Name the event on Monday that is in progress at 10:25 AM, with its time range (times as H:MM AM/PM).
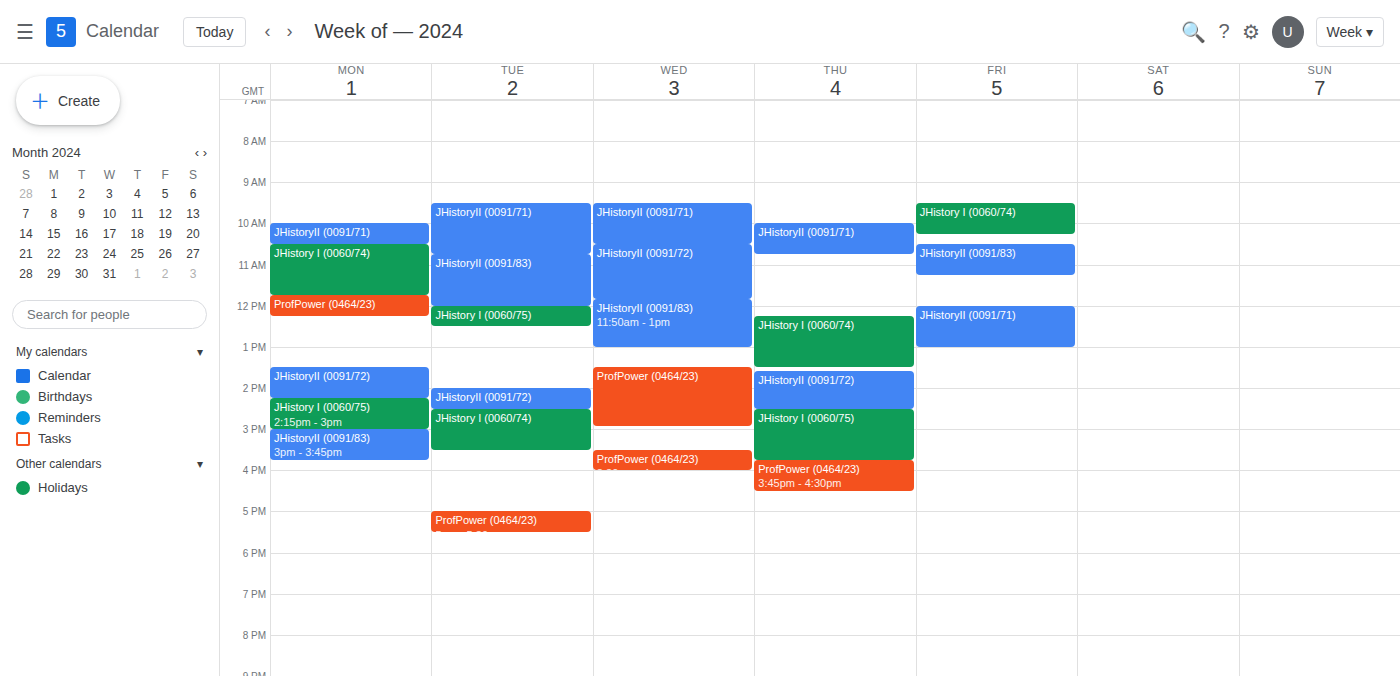
"JHistoryII (0091/71)", 10:00 AM to 10:30 AM